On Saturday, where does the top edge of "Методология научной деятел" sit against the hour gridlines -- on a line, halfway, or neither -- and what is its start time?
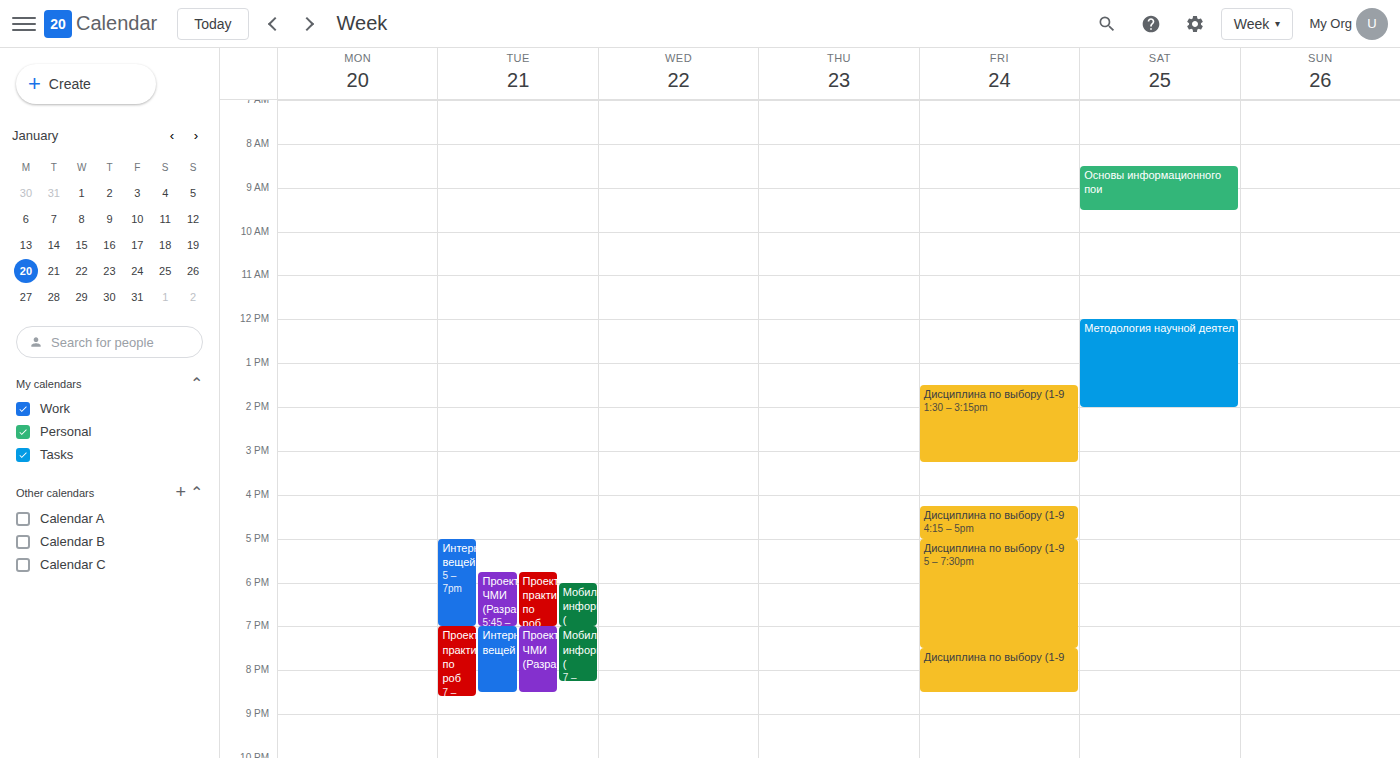
12:00 PM -- exactly on the 12 PM line.